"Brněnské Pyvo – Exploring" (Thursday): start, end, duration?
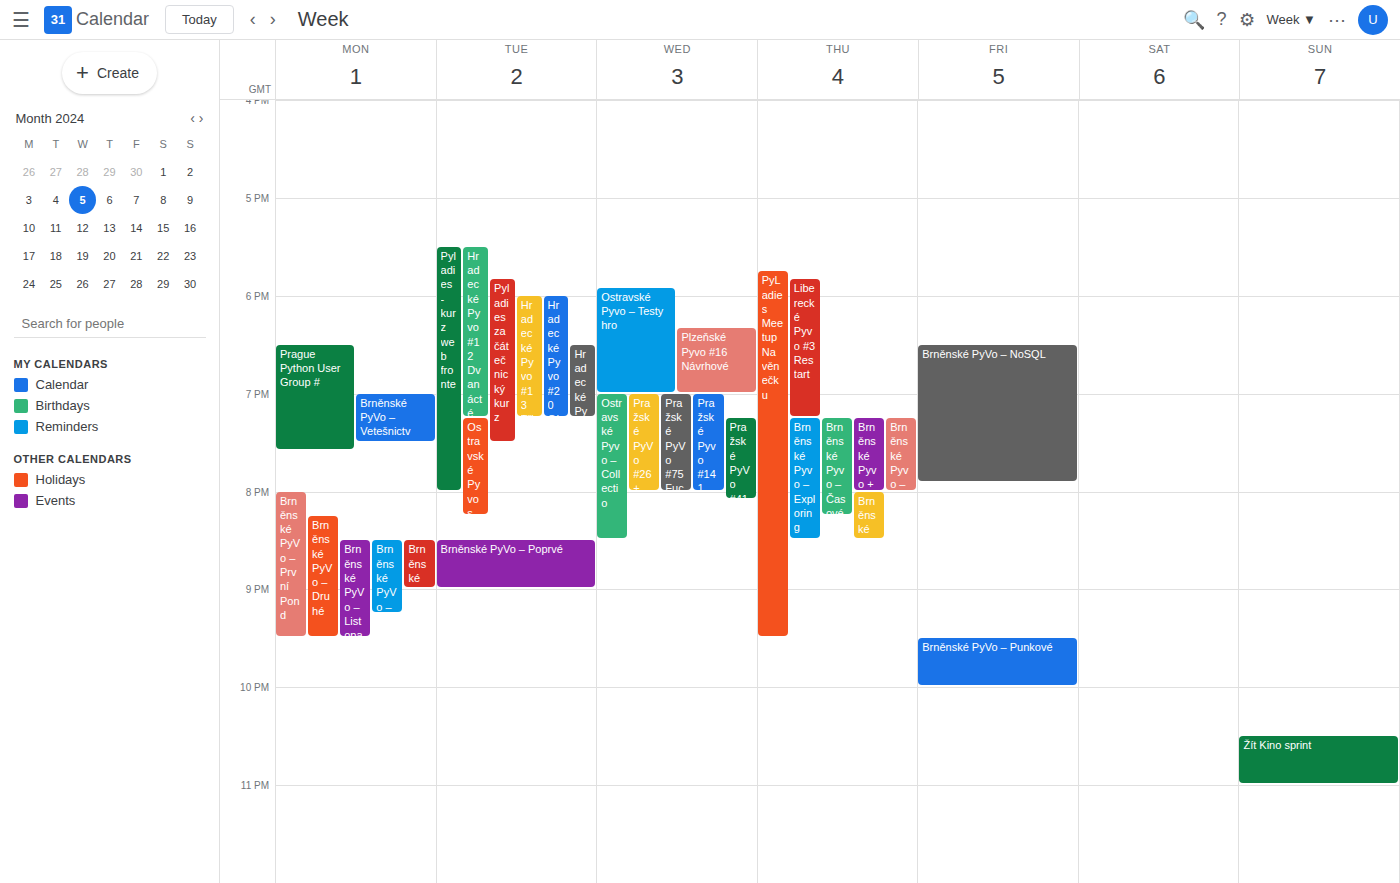
7:15 PM to 8:30 PM, 1 hour 15 minutes